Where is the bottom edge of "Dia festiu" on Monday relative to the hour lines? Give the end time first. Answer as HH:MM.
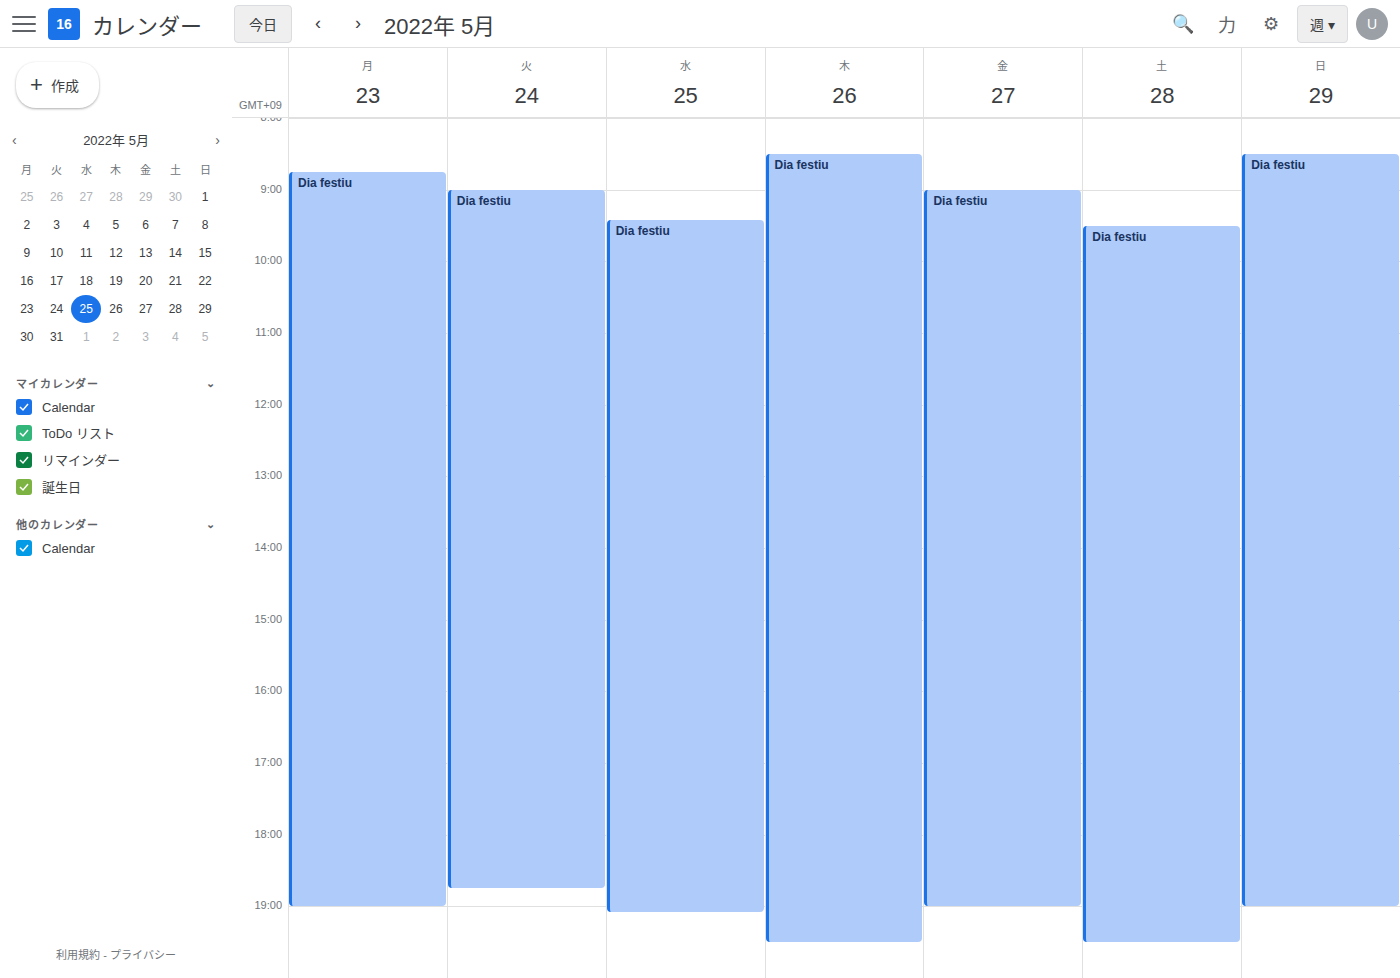
19:00 -- exactly on the 19:00 line.